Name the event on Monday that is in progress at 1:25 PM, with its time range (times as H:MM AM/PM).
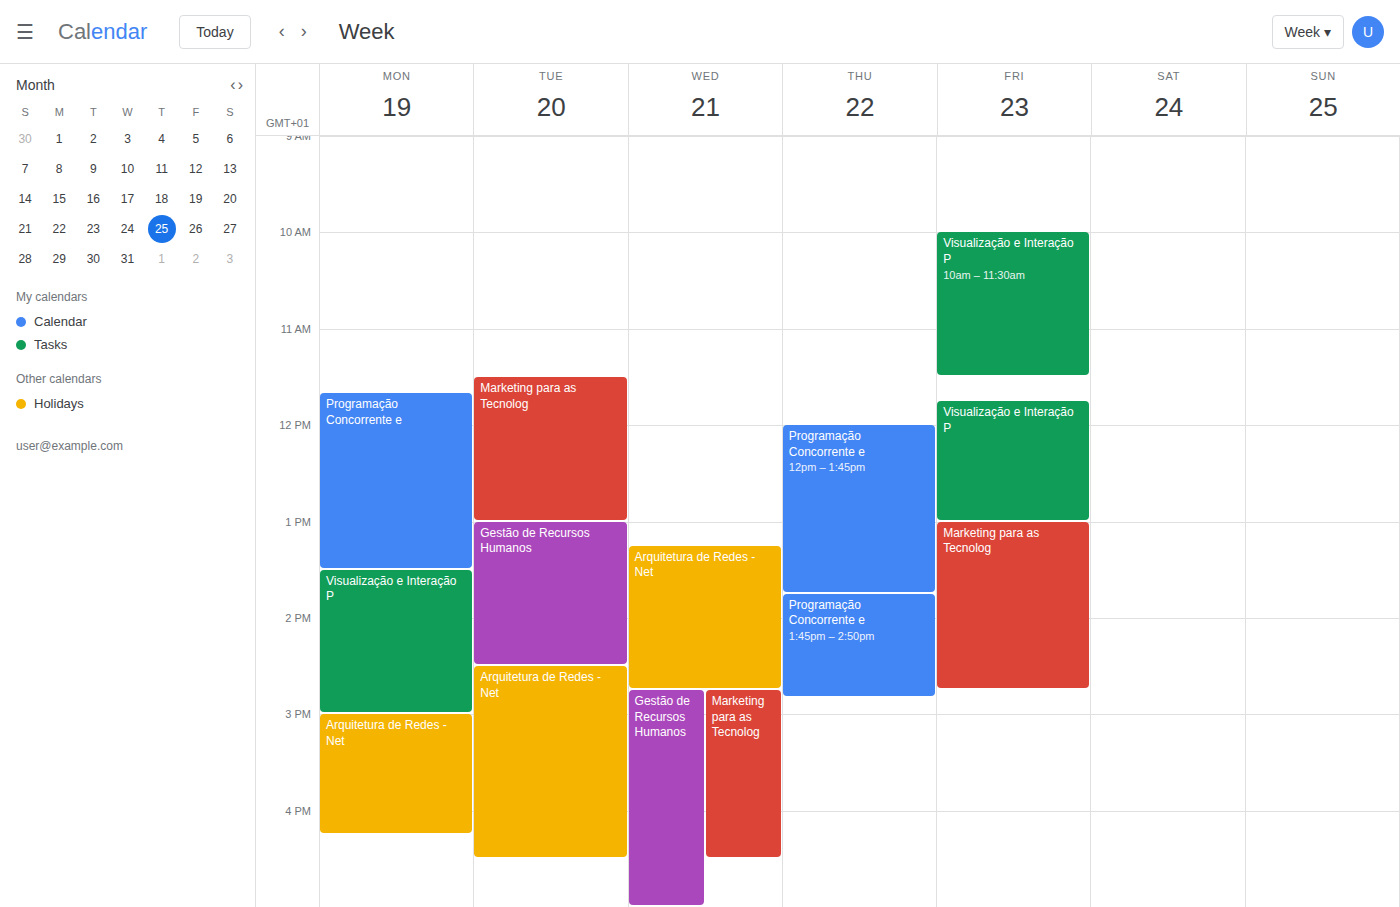
"Programação Concorrente e", 11:40 AM to 1:30 PM